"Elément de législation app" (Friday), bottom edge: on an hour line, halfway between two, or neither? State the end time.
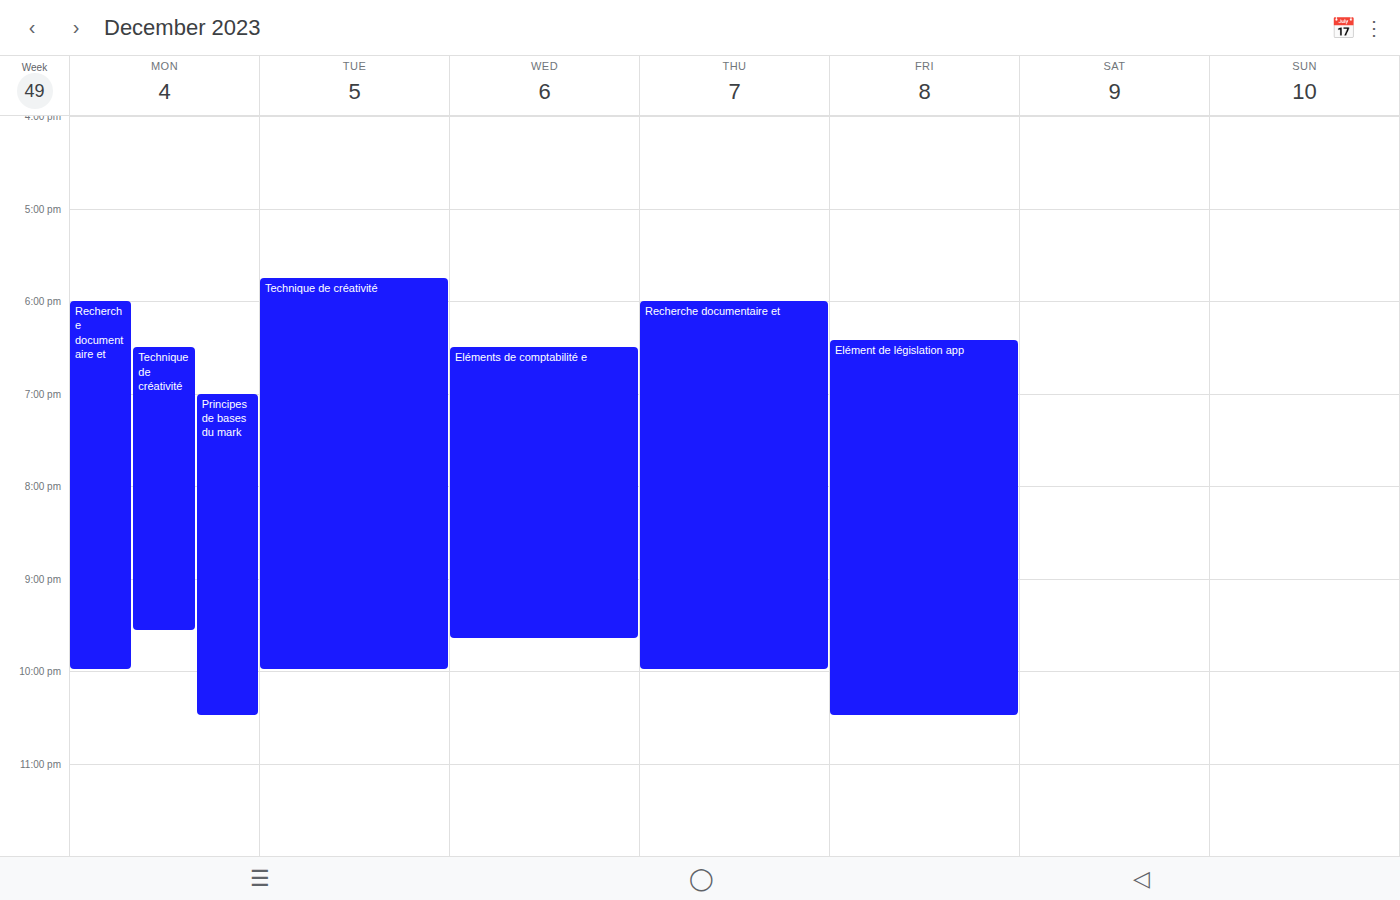
10:30 PM -- halfway between the 10 PM and 11 PM lines.